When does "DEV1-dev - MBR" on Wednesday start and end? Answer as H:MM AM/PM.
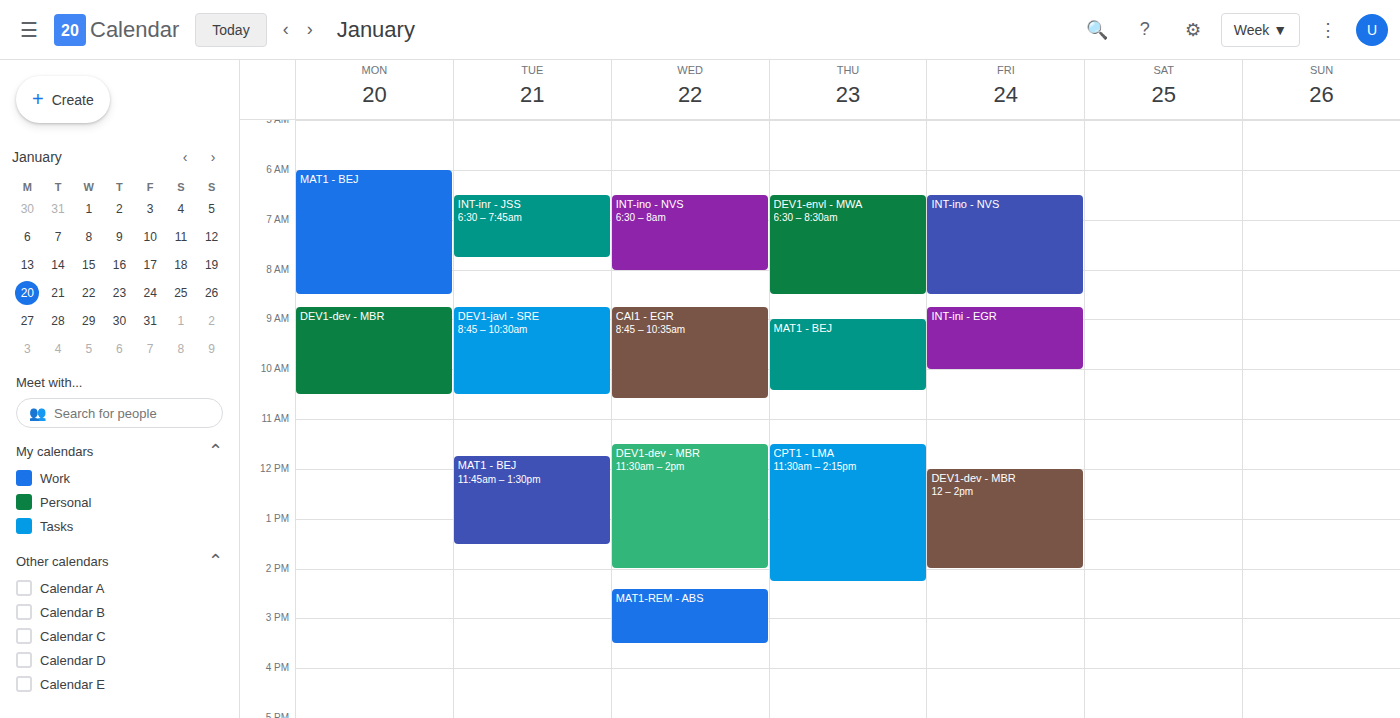
11:30 AM to 2:00 PM